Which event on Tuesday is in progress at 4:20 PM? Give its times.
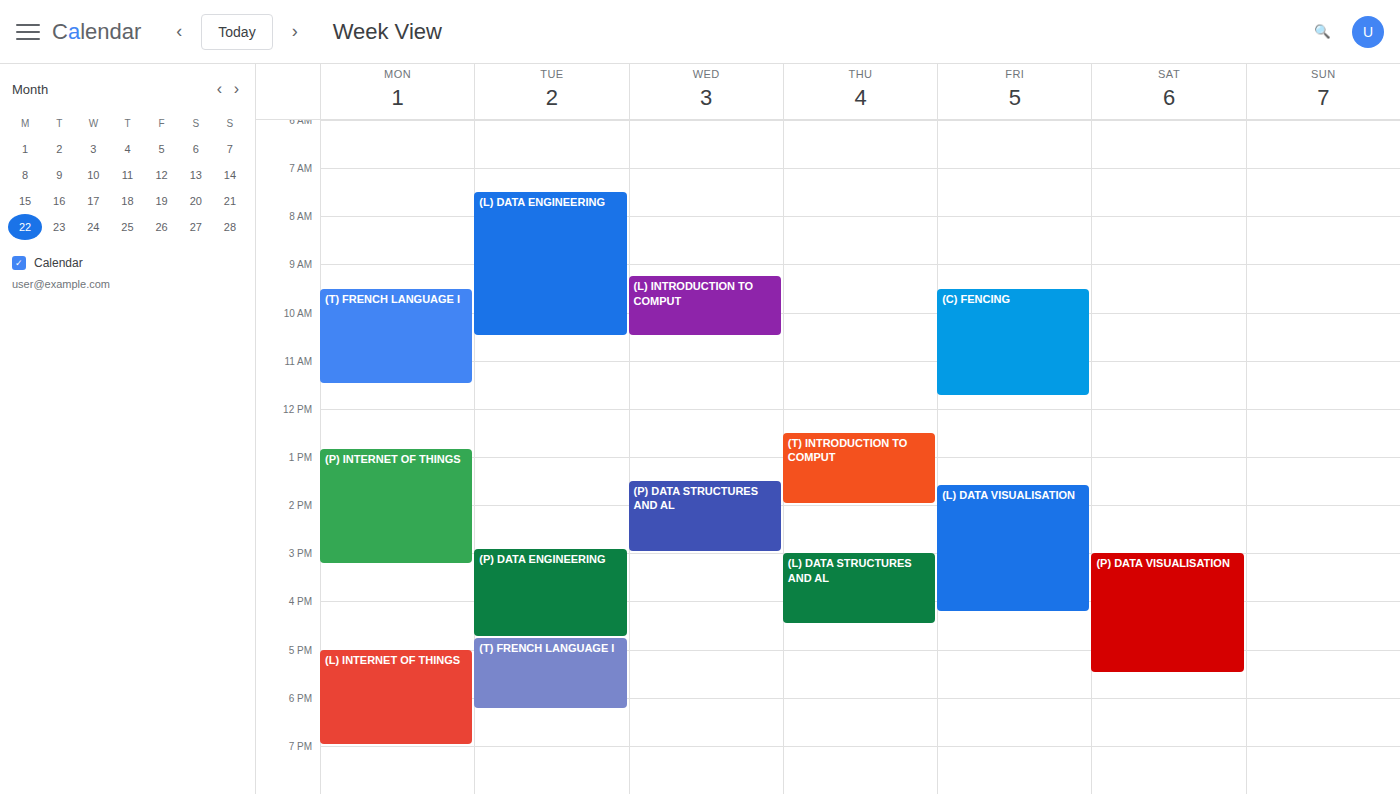
"(P) DATA ENGINEERING", 2:55 PM to 4:45 PM